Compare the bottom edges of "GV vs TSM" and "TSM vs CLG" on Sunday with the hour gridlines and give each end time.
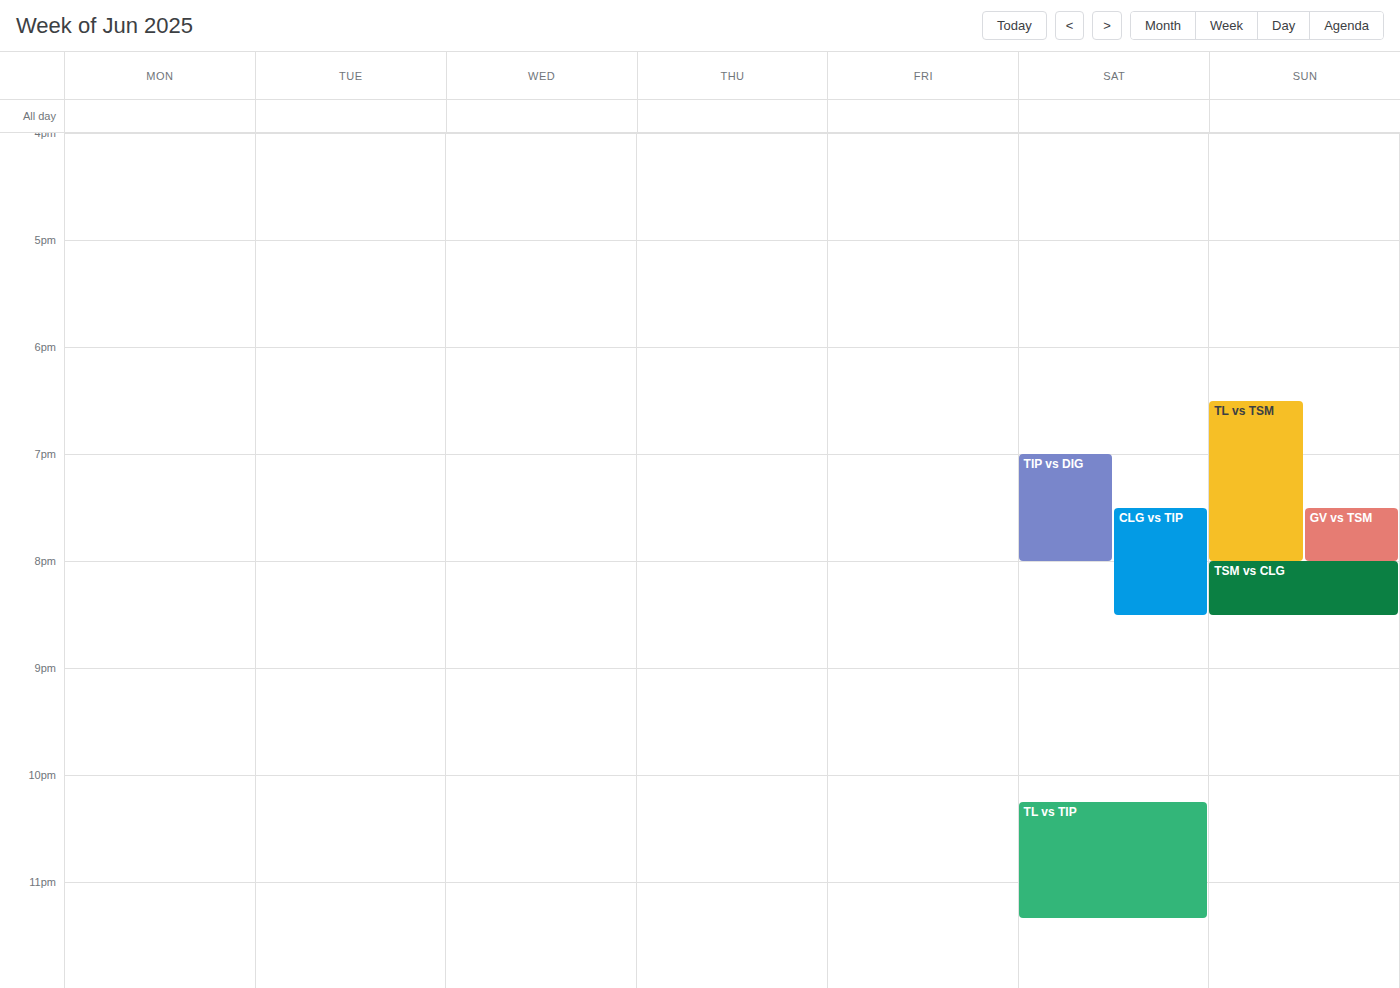
"GV vs TSM": 8:00 PM, exactly on the 8 PM line. "TSM vs CLG": 8:30 PM, halfway between the 8 PM and 9 PM lines.